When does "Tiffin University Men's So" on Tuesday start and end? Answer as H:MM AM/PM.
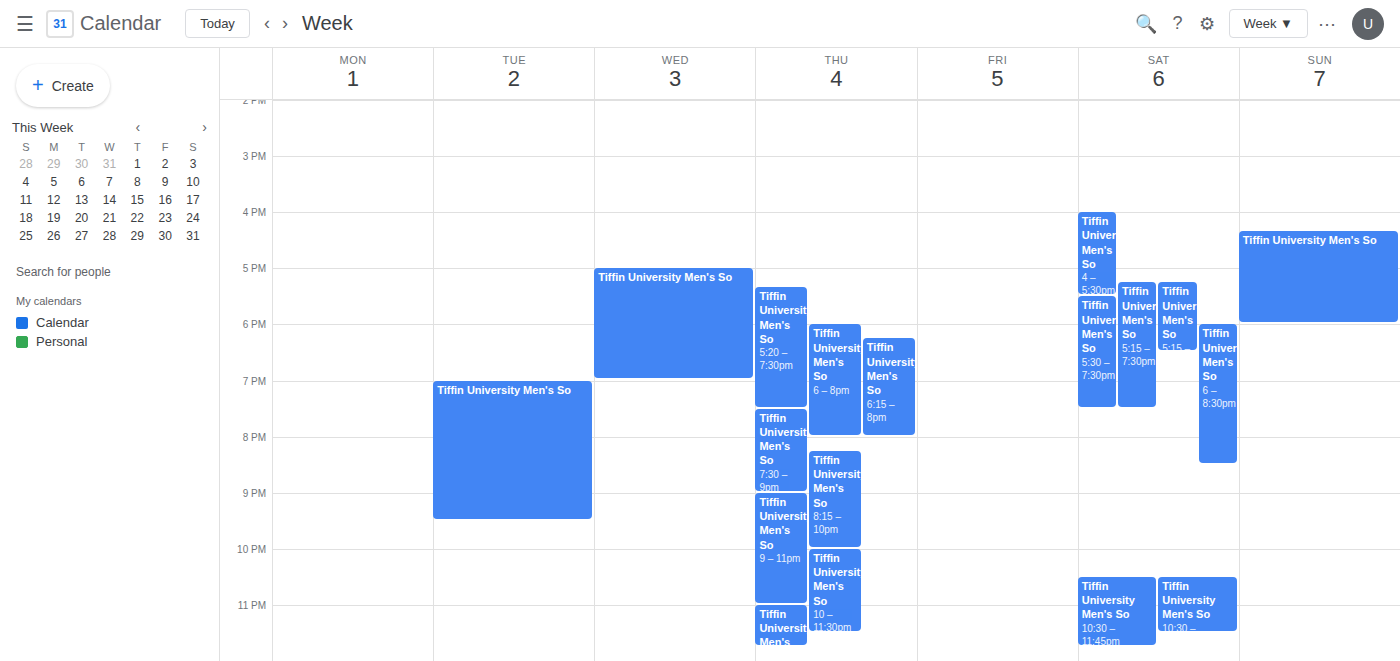
7:00 PM to 9:30 PM